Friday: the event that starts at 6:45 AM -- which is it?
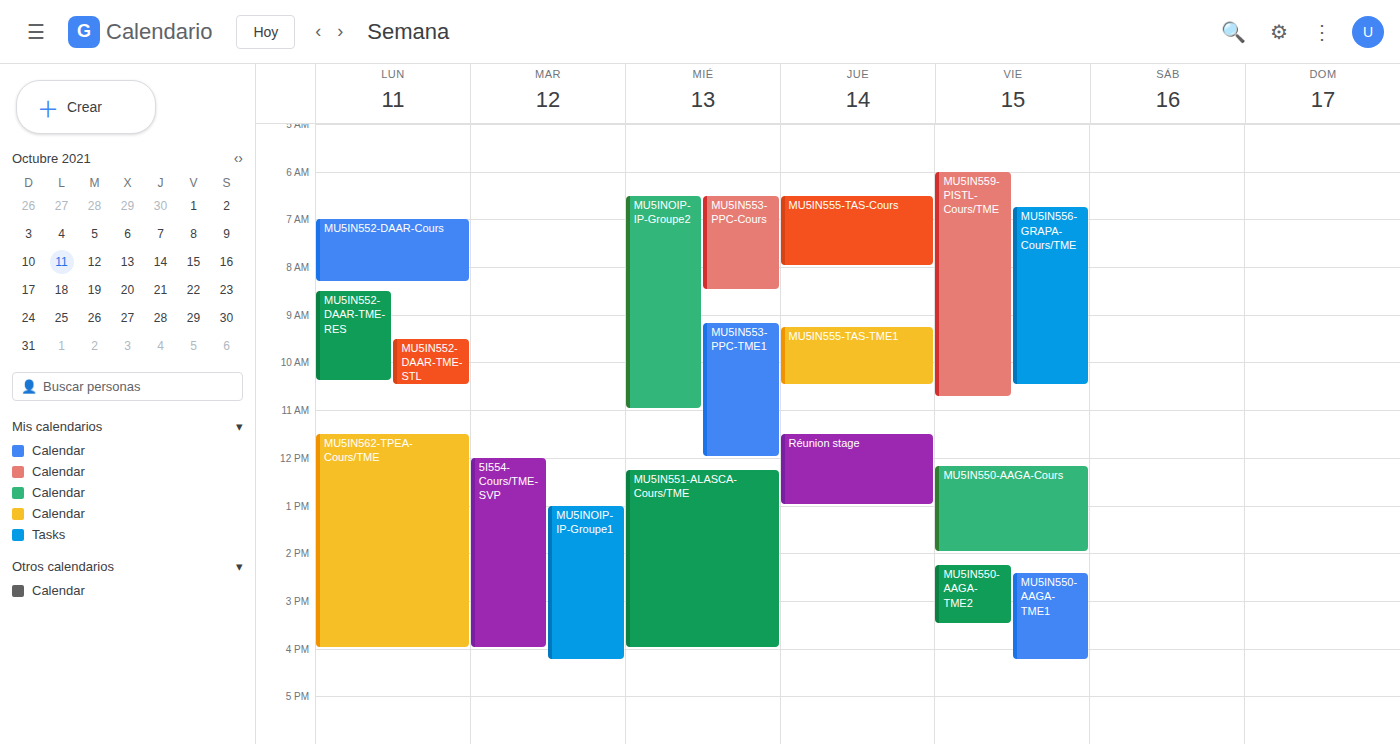
"MU5IN556-GRAPA-Cours/TME"